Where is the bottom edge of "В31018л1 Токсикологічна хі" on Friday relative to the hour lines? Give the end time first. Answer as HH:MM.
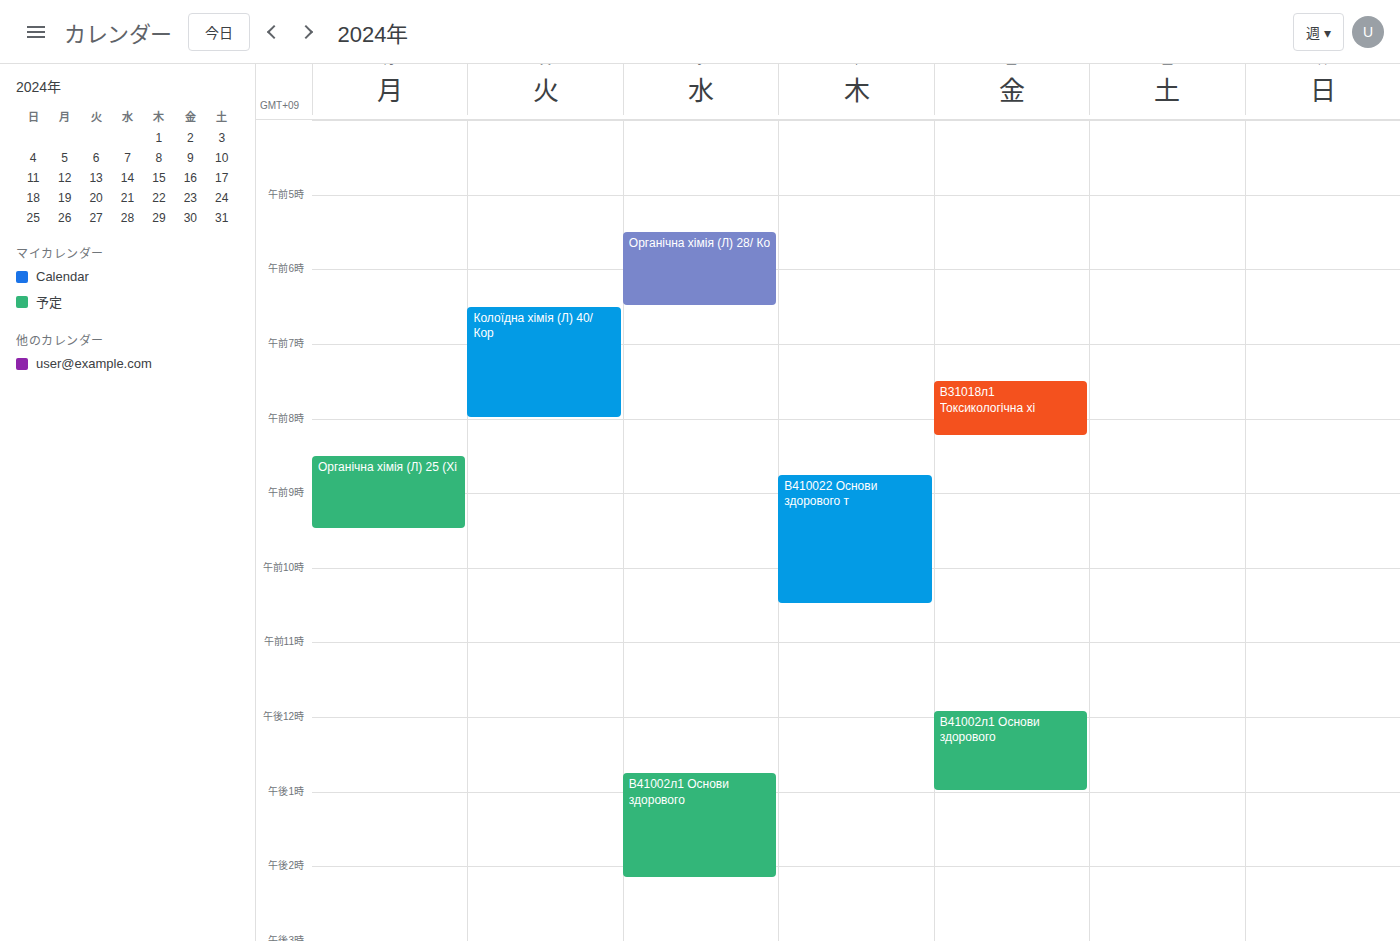
08:15 -- neither: a quarter of the way from the 08:00 line to the 09:00 line.